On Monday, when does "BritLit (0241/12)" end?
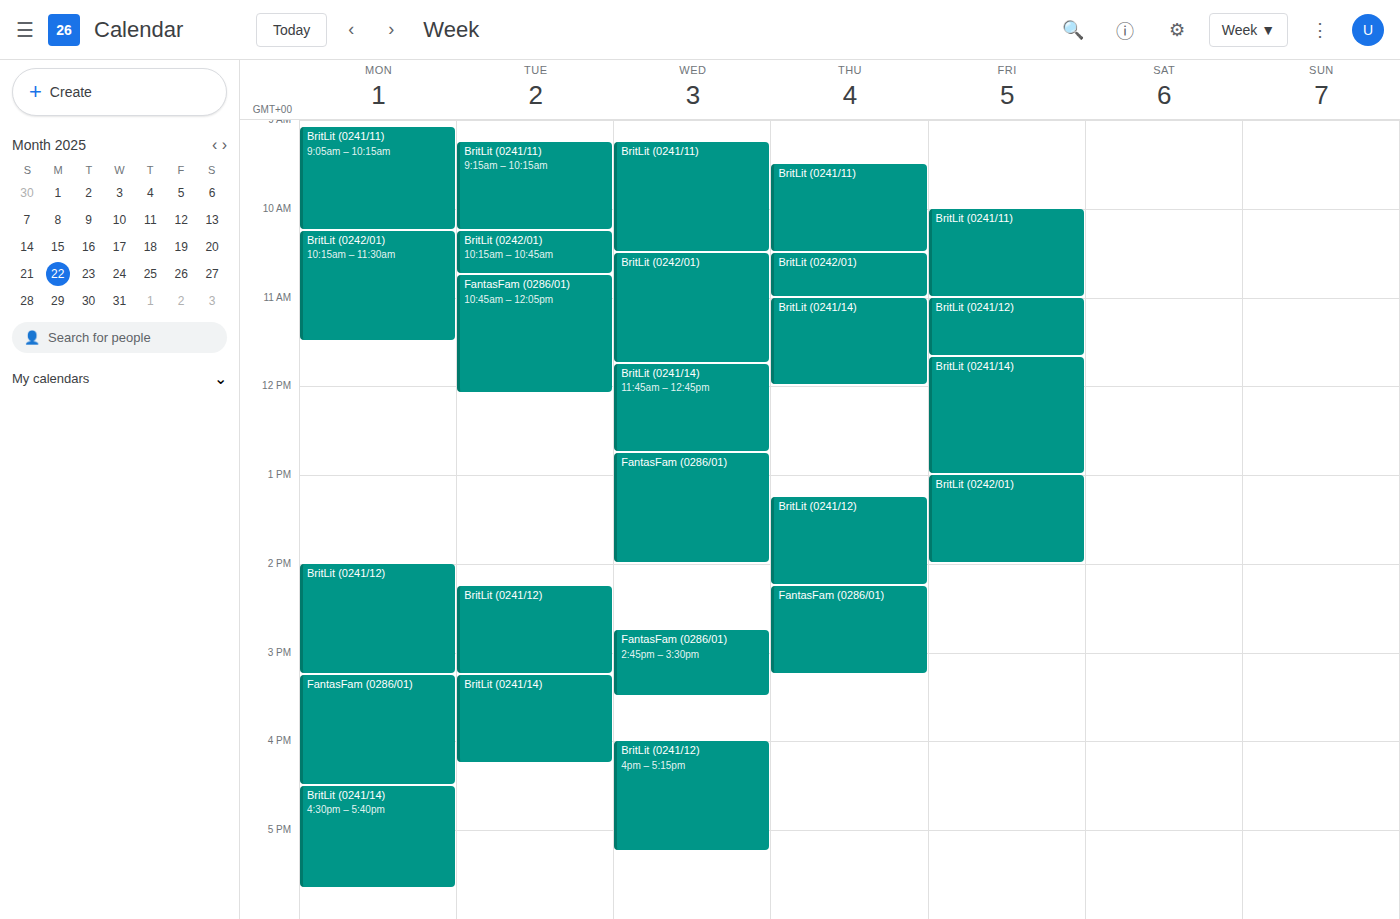
15:15